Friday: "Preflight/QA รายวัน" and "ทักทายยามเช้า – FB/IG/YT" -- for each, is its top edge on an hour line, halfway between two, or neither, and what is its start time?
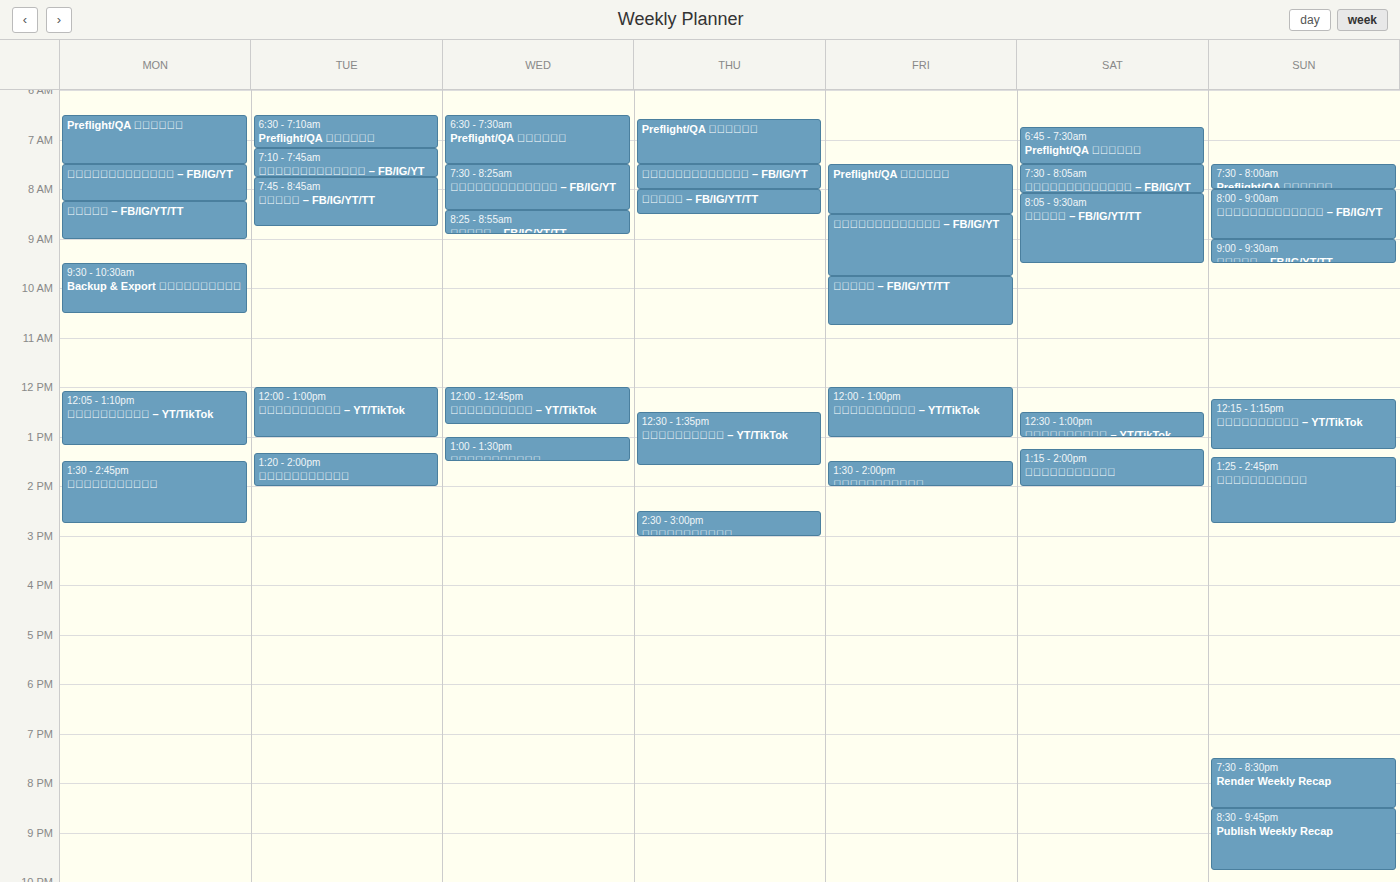
"Preflight/QA รายวัน": 7:30 AM, halfway between the 7 AM and 8 AM lines. "ทักทายยามเช้า – FB/IG/YT": 8:30 AM, halfway between the 8 AM and 9 AM lines.